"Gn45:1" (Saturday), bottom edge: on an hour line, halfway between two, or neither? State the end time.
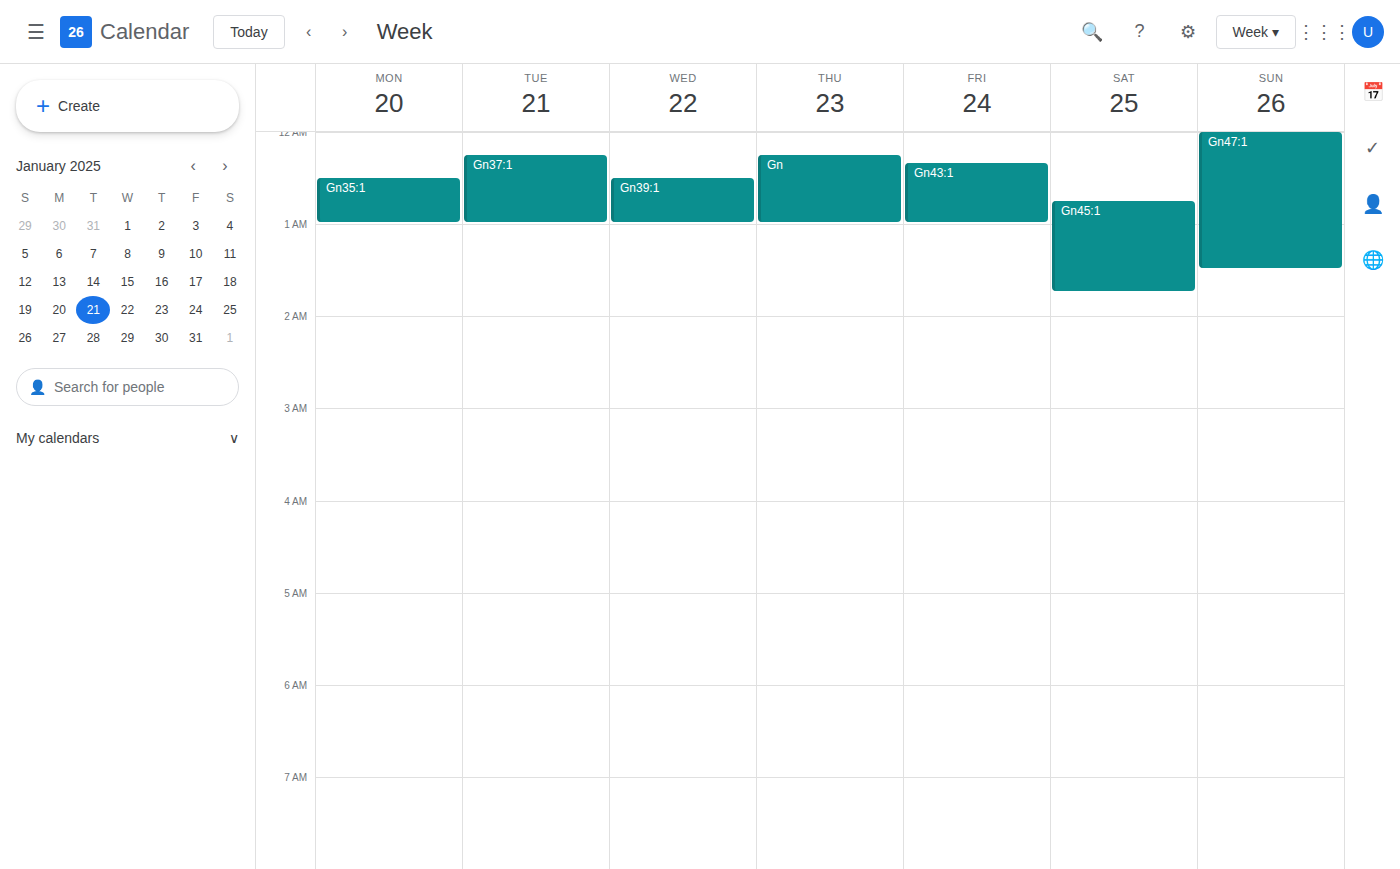
1:45 AM -- neither: three quarters of the way from the 1 AM line to the 2 AM line.